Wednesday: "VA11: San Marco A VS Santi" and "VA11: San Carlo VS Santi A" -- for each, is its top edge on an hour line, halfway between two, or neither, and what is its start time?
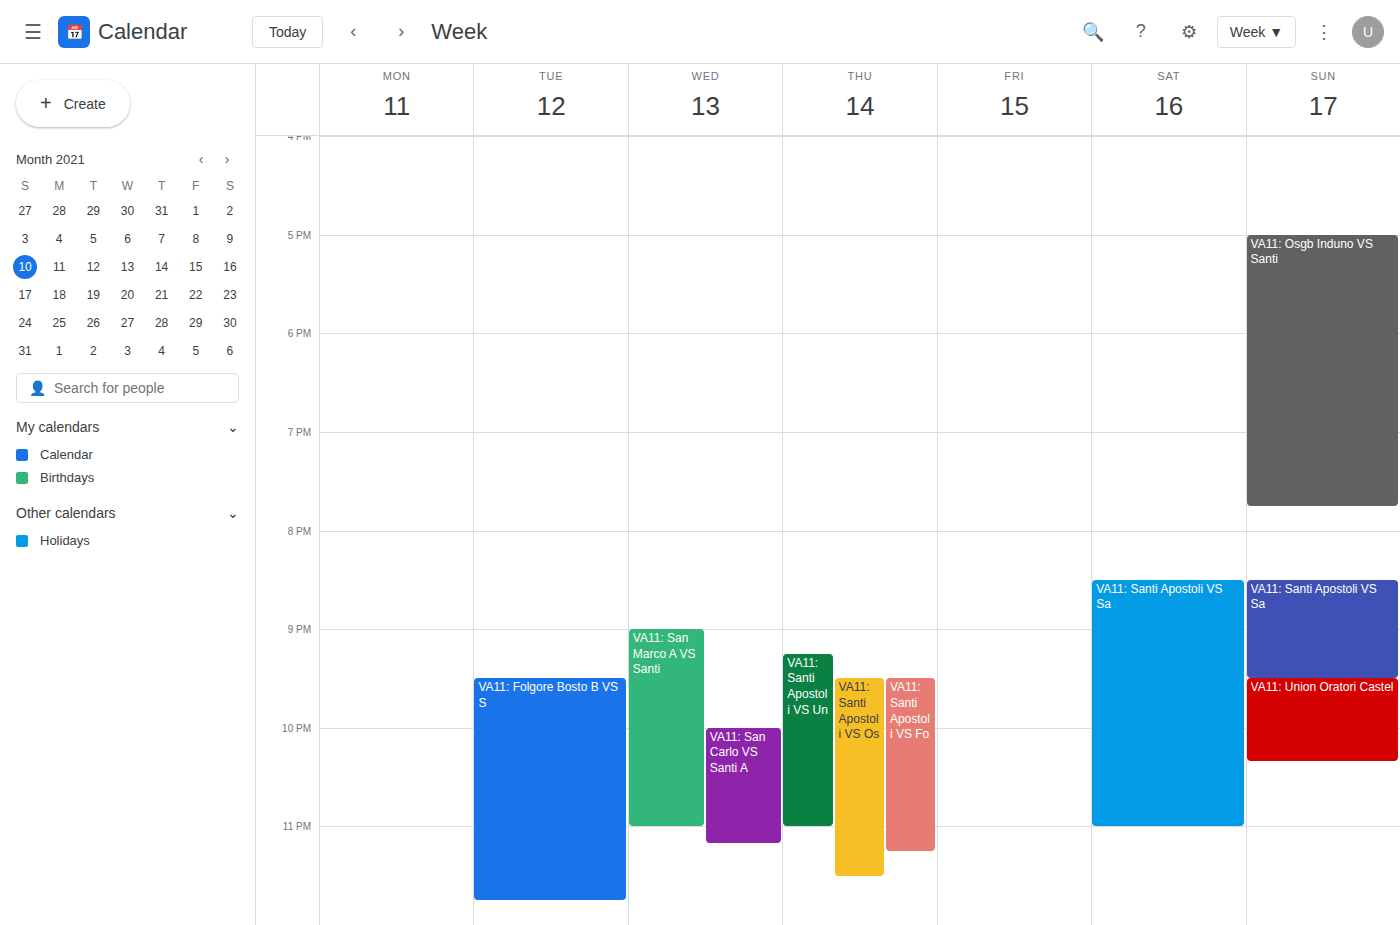
"VA11: San Marco A VS Santi": 9:00 PM, exactly on the 9 PM line. "VA11: San Carlo VS Santi A": 10:00 PM, exactly on the 10 PM line.